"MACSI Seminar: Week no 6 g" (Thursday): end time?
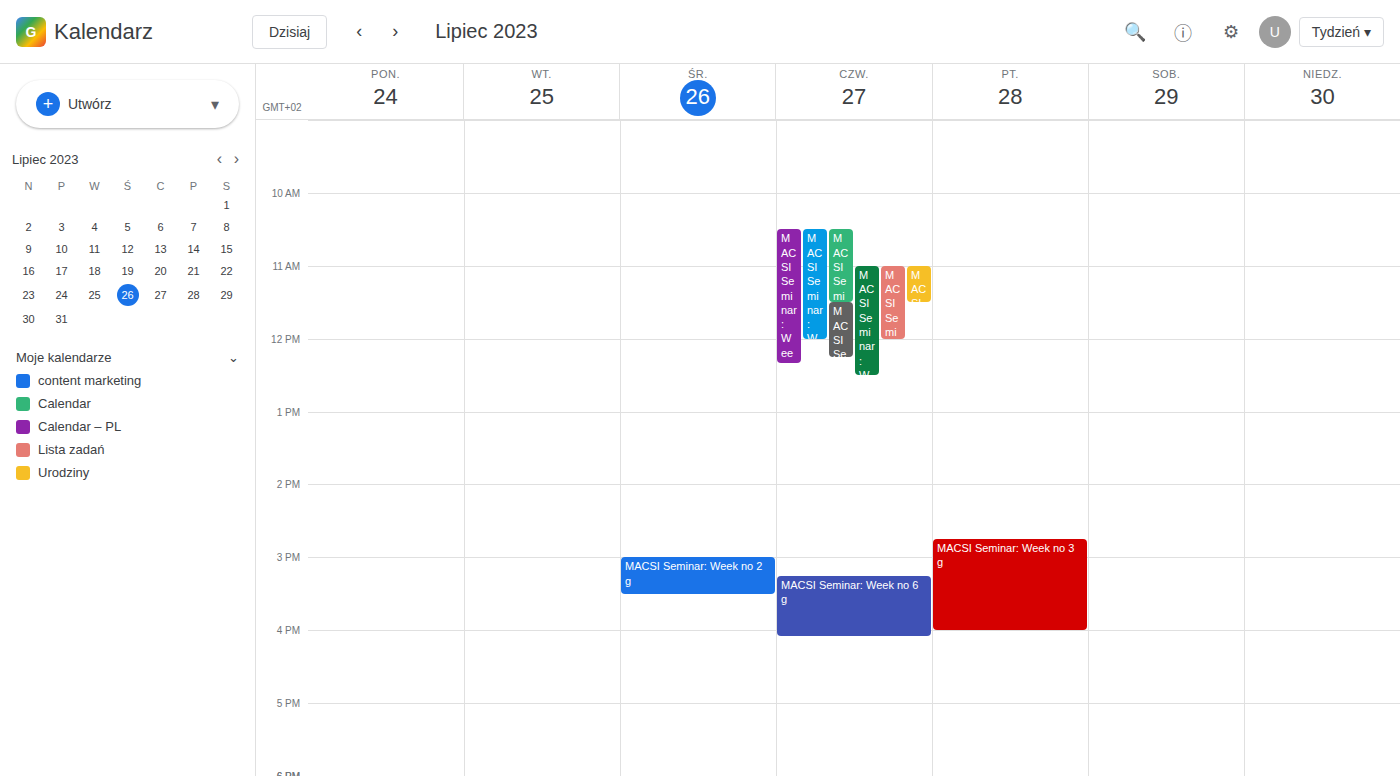
16:05